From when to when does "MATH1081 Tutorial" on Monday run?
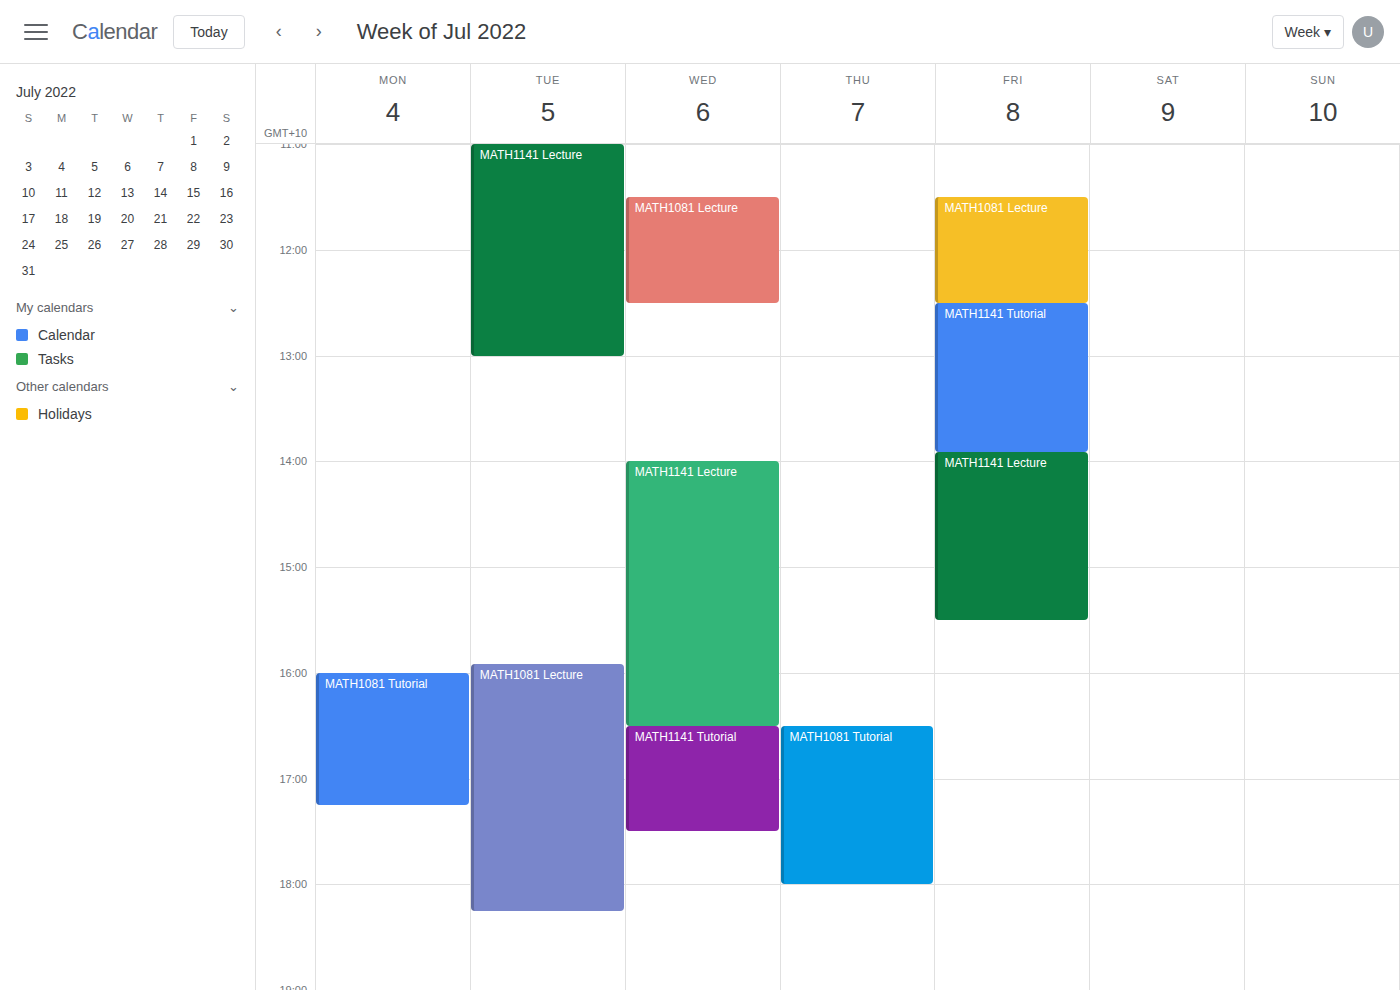
16:00 to 17:15